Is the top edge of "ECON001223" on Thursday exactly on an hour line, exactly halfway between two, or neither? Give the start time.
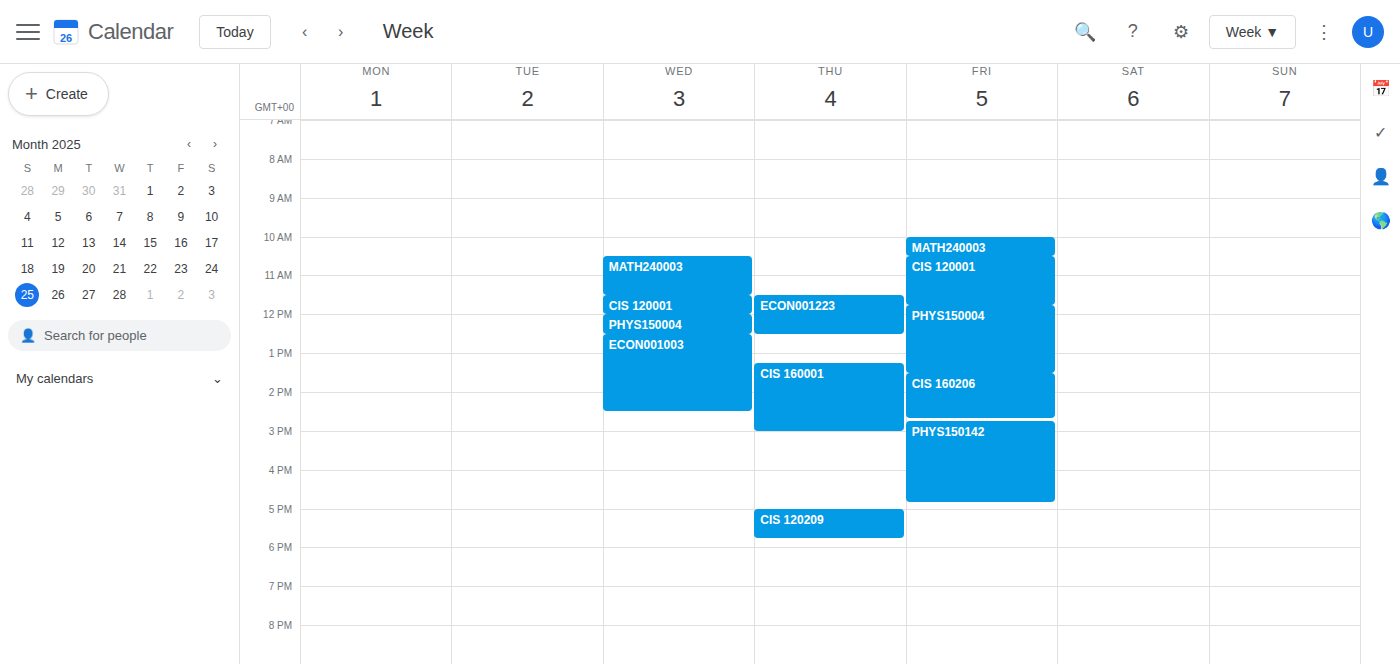
11:30 -- halfway between the 11:00 and 12:00 lines.